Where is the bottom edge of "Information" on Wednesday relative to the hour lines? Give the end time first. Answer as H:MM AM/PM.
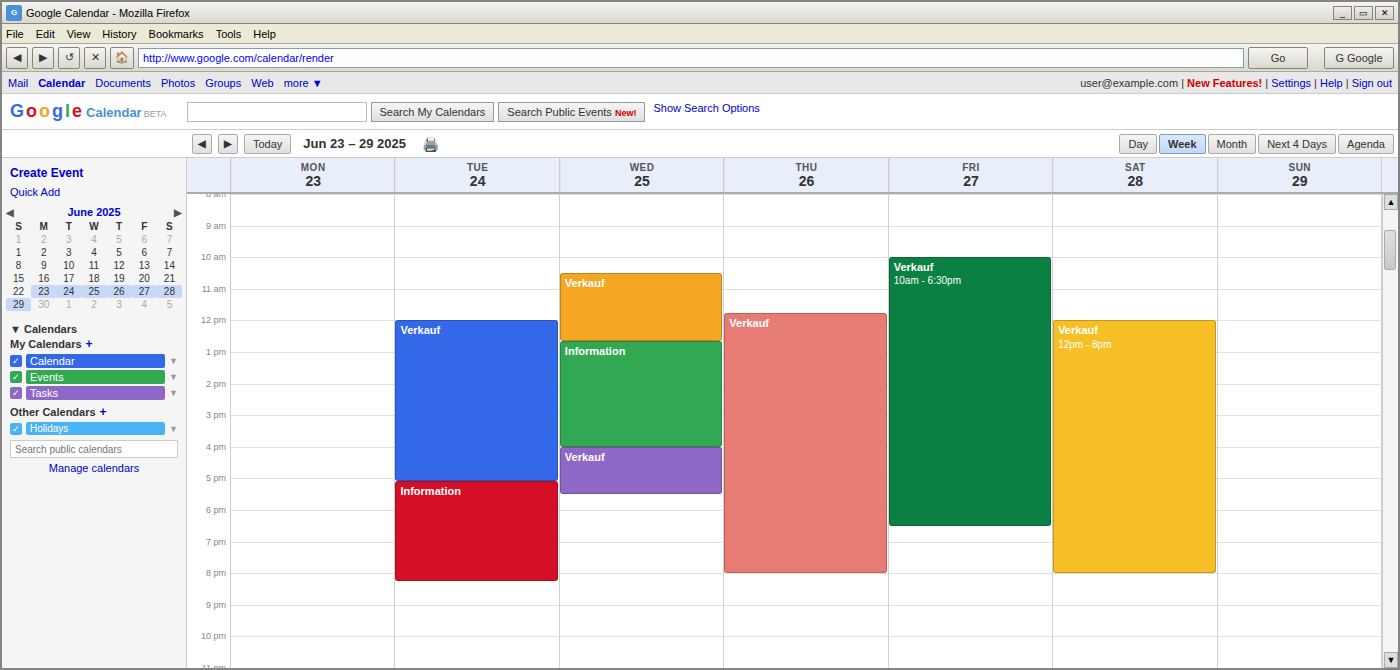
4:00 PM -- exactly on the 4 PM line.